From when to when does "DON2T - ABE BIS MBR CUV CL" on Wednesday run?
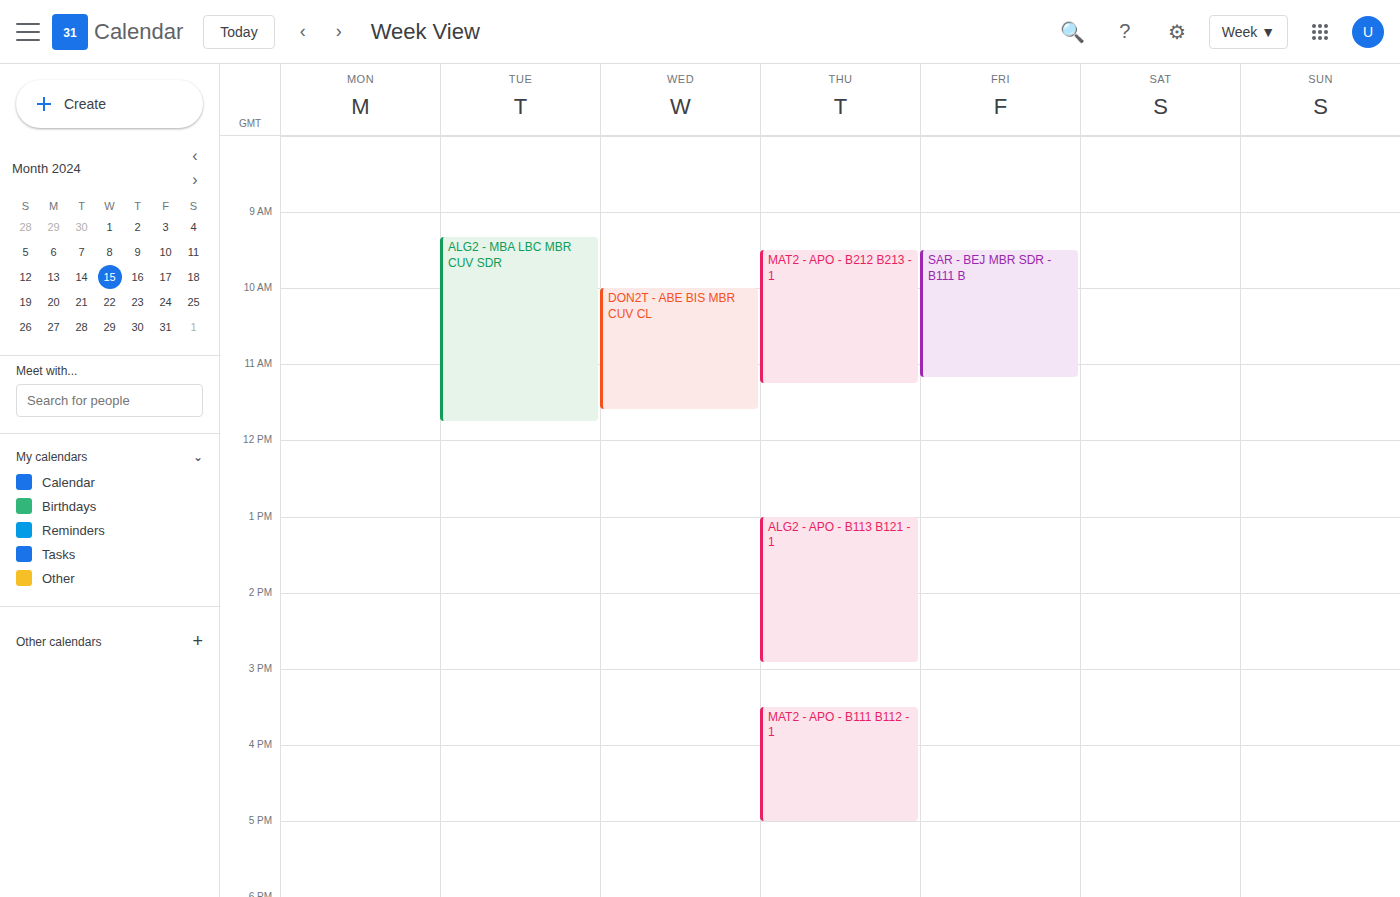
10:00 AM to 11:35 AM